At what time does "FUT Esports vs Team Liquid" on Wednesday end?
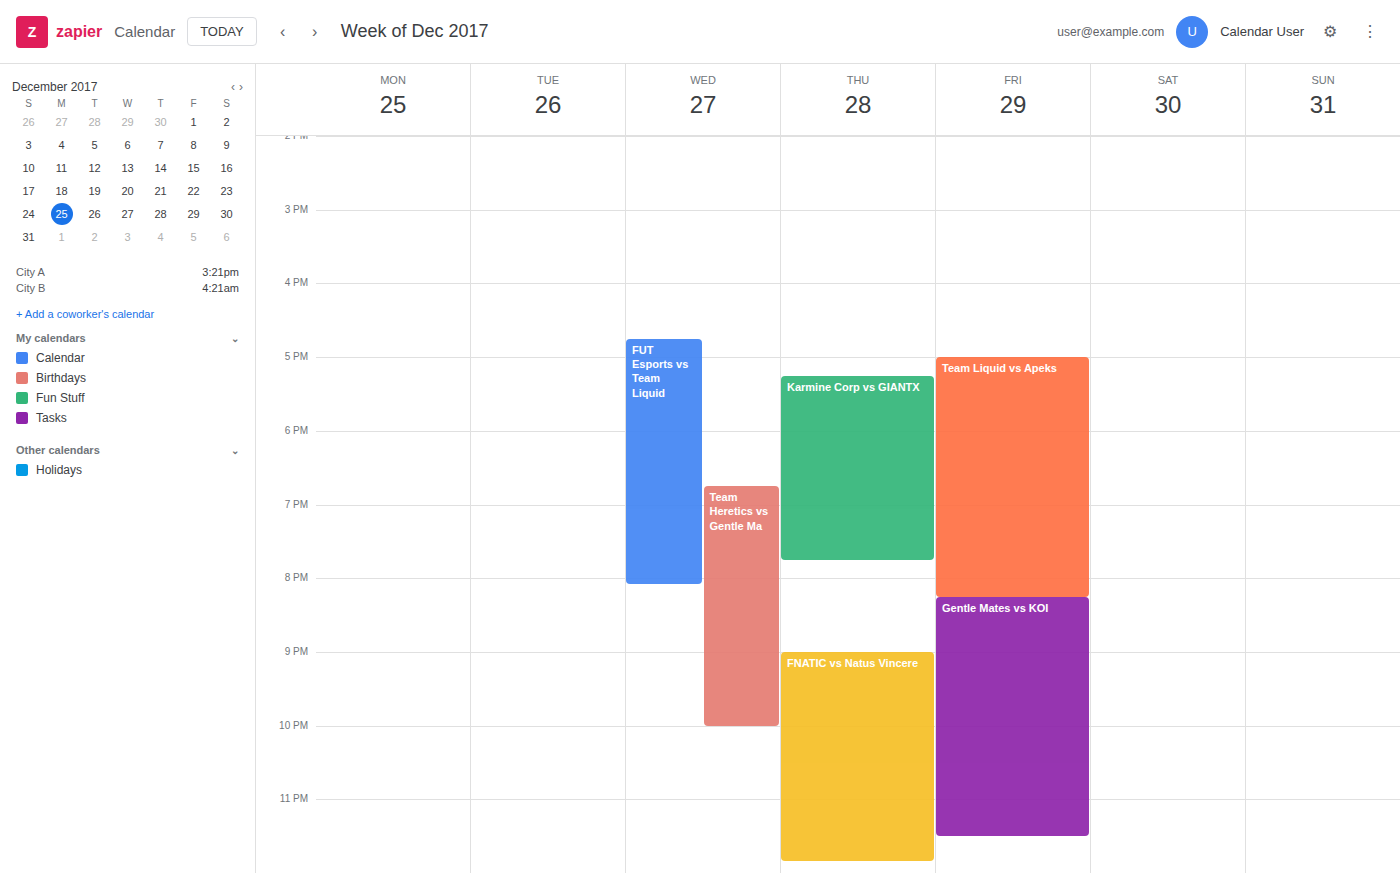
8:05 PM